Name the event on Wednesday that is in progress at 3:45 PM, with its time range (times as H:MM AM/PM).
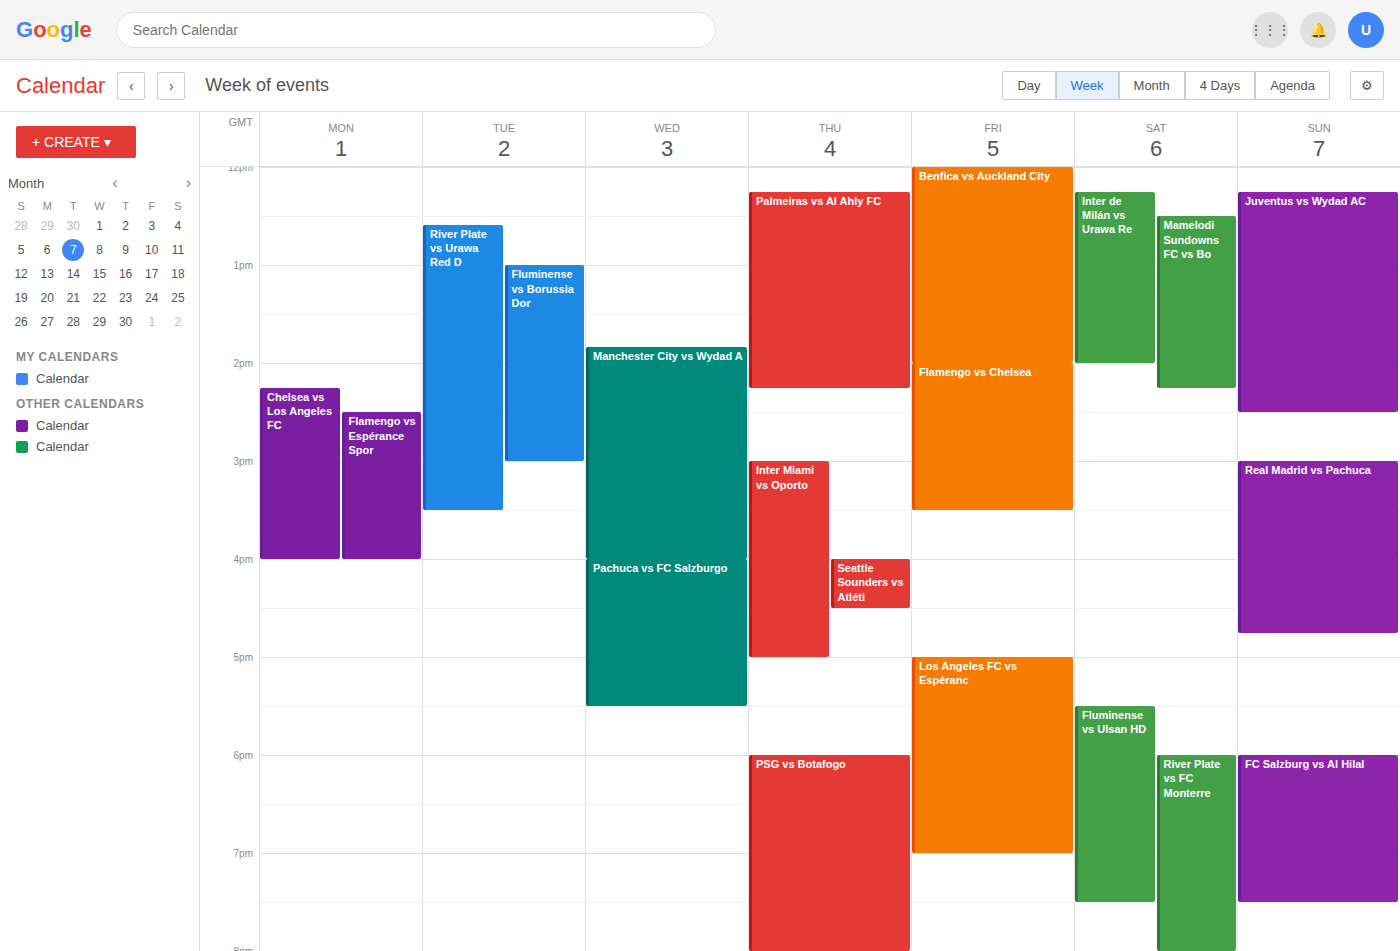
"Manchester City vs Wydad A", 1:50 PM to 4:00 PM